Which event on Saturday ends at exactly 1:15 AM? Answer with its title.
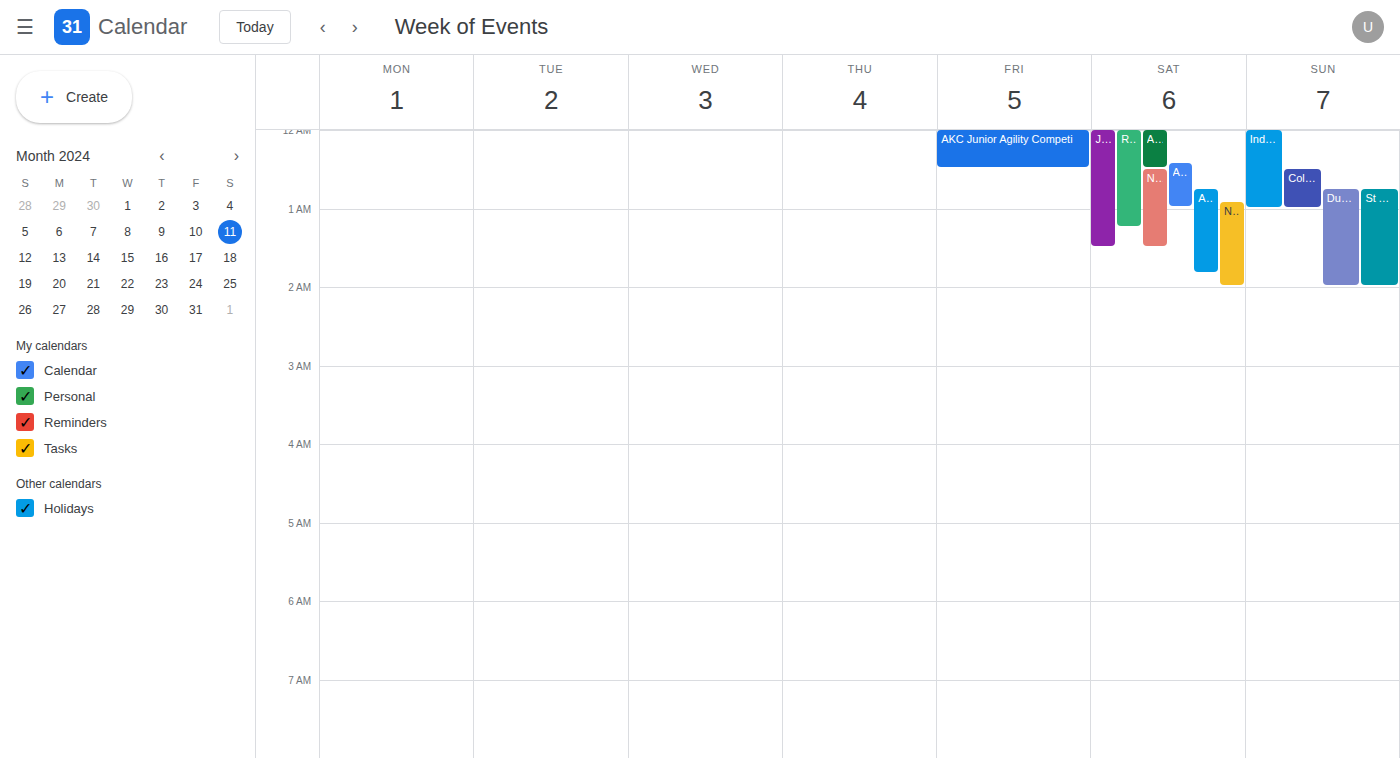
"Repticon Birmingham"